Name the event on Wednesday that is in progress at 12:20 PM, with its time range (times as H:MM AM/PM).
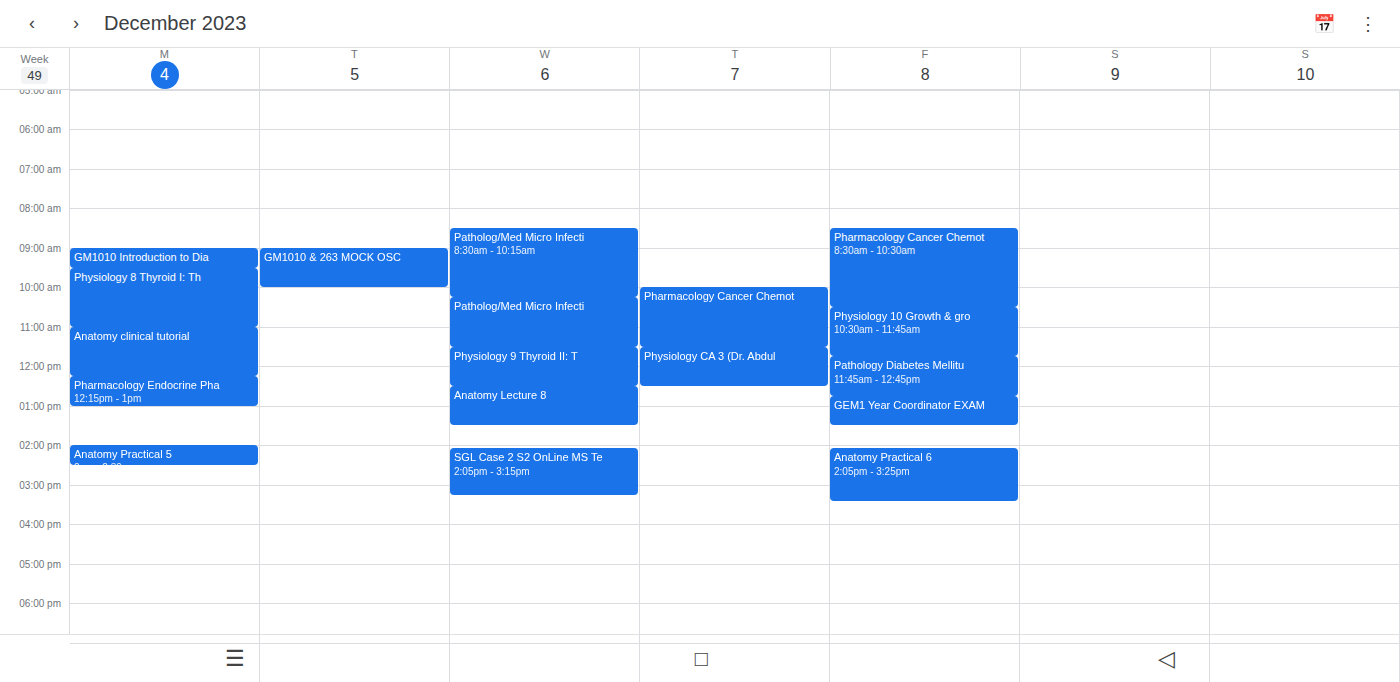
"Physiology 9 Thyroid II: T", 11:30 AM to 12:30 PM